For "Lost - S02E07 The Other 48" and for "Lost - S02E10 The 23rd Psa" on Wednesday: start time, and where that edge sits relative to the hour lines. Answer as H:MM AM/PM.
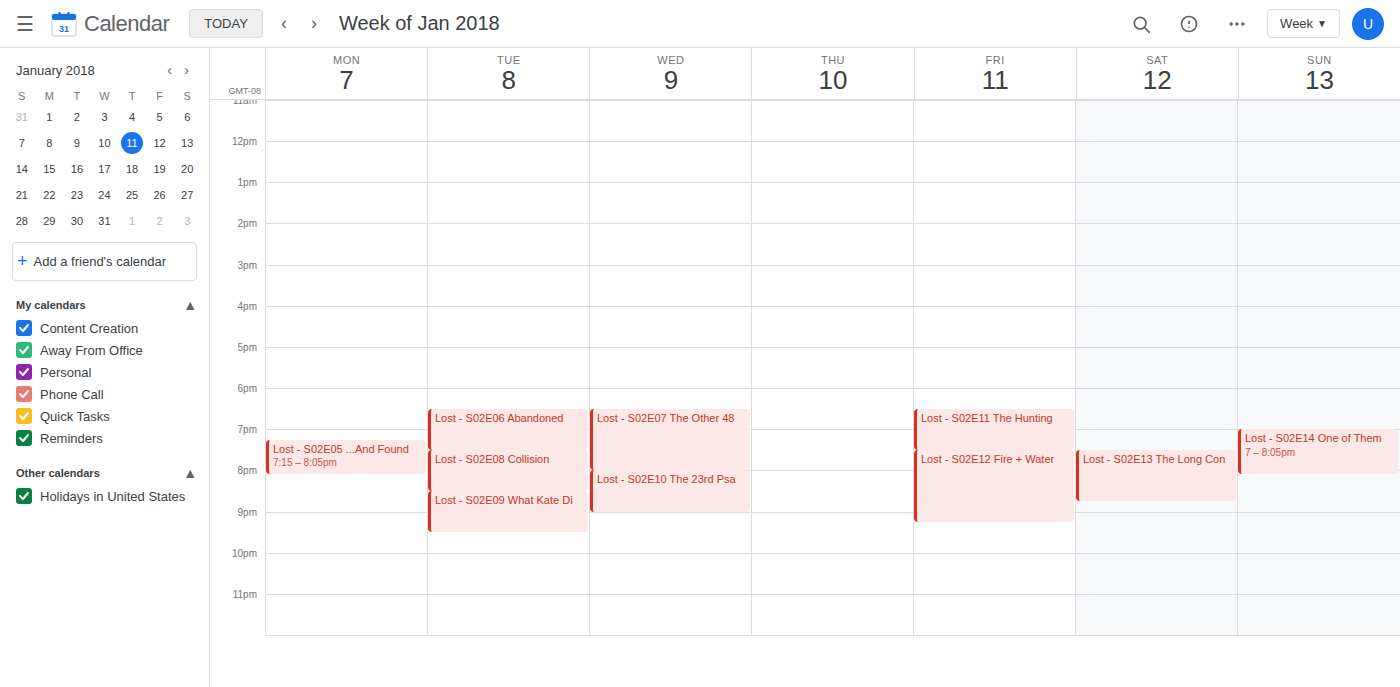
"Lost - S02E07 The Other 48": 6:30 PM, halfway between the 6 PM and 7 PM lines. "Lost - S02E10 The 23rd Psa": 8:00 PM, exactly on the 8 PM line.